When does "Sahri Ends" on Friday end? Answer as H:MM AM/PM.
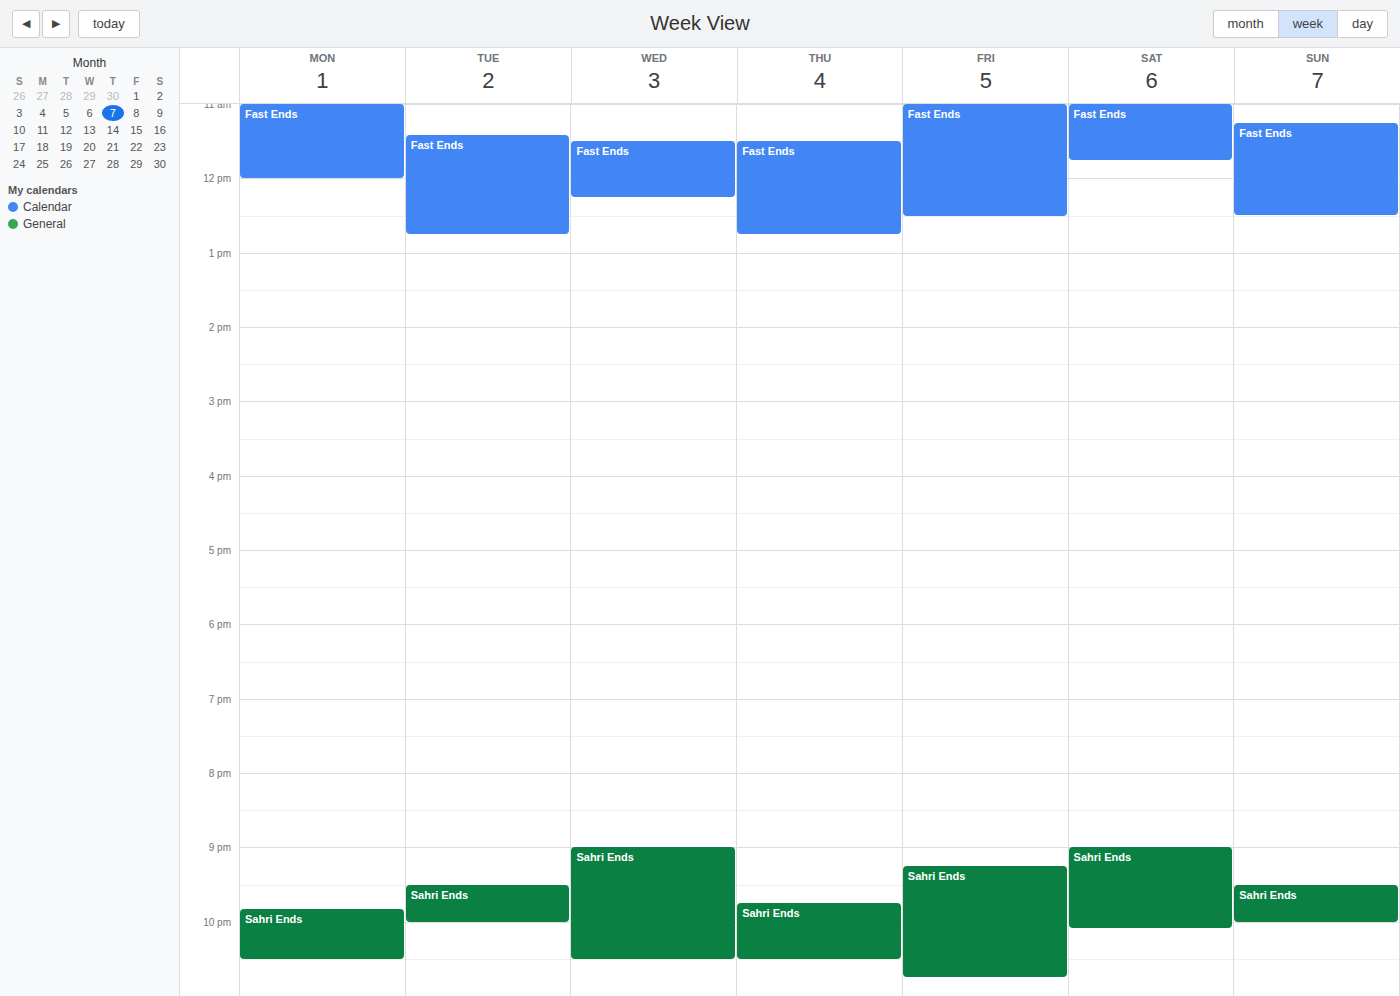
10:45 PM